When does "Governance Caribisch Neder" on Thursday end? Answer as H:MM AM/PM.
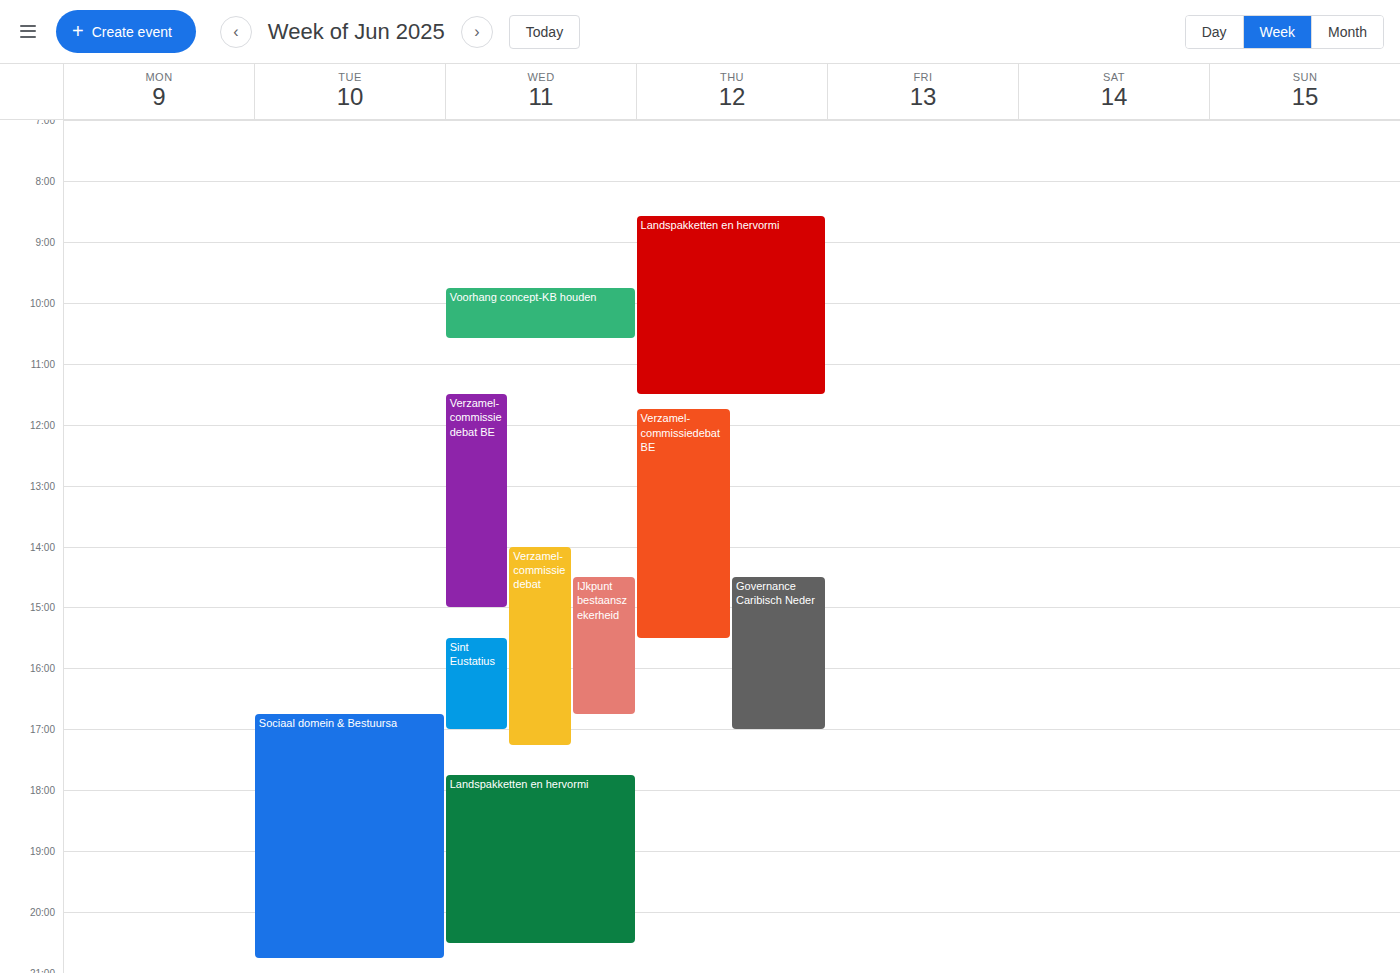
5:00 PM